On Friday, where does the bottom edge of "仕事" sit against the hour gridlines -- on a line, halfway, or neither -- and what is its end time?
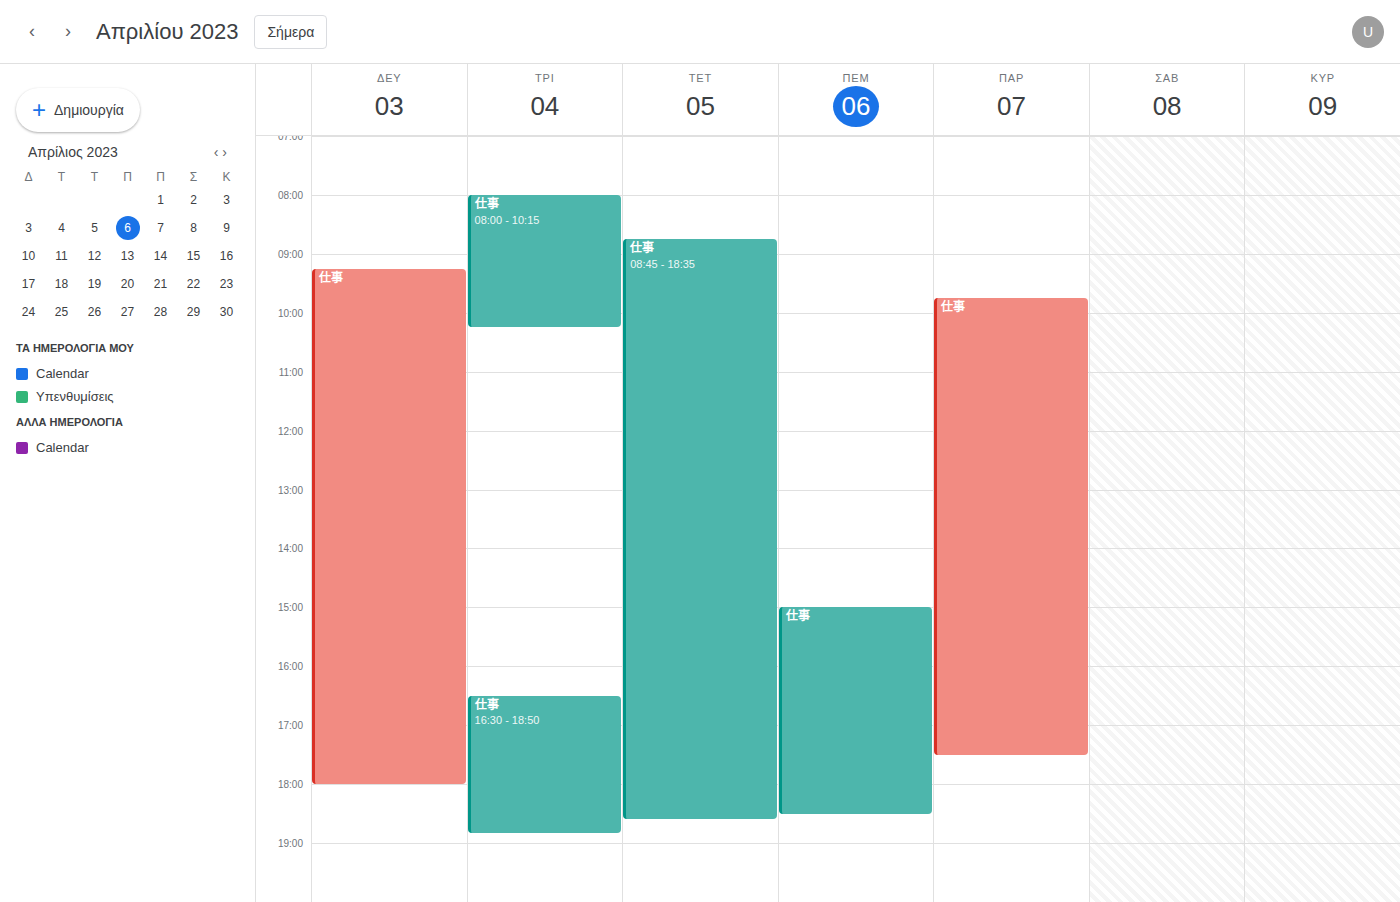
17:30 -- halfway between the 17:00 and 18:00 lines.